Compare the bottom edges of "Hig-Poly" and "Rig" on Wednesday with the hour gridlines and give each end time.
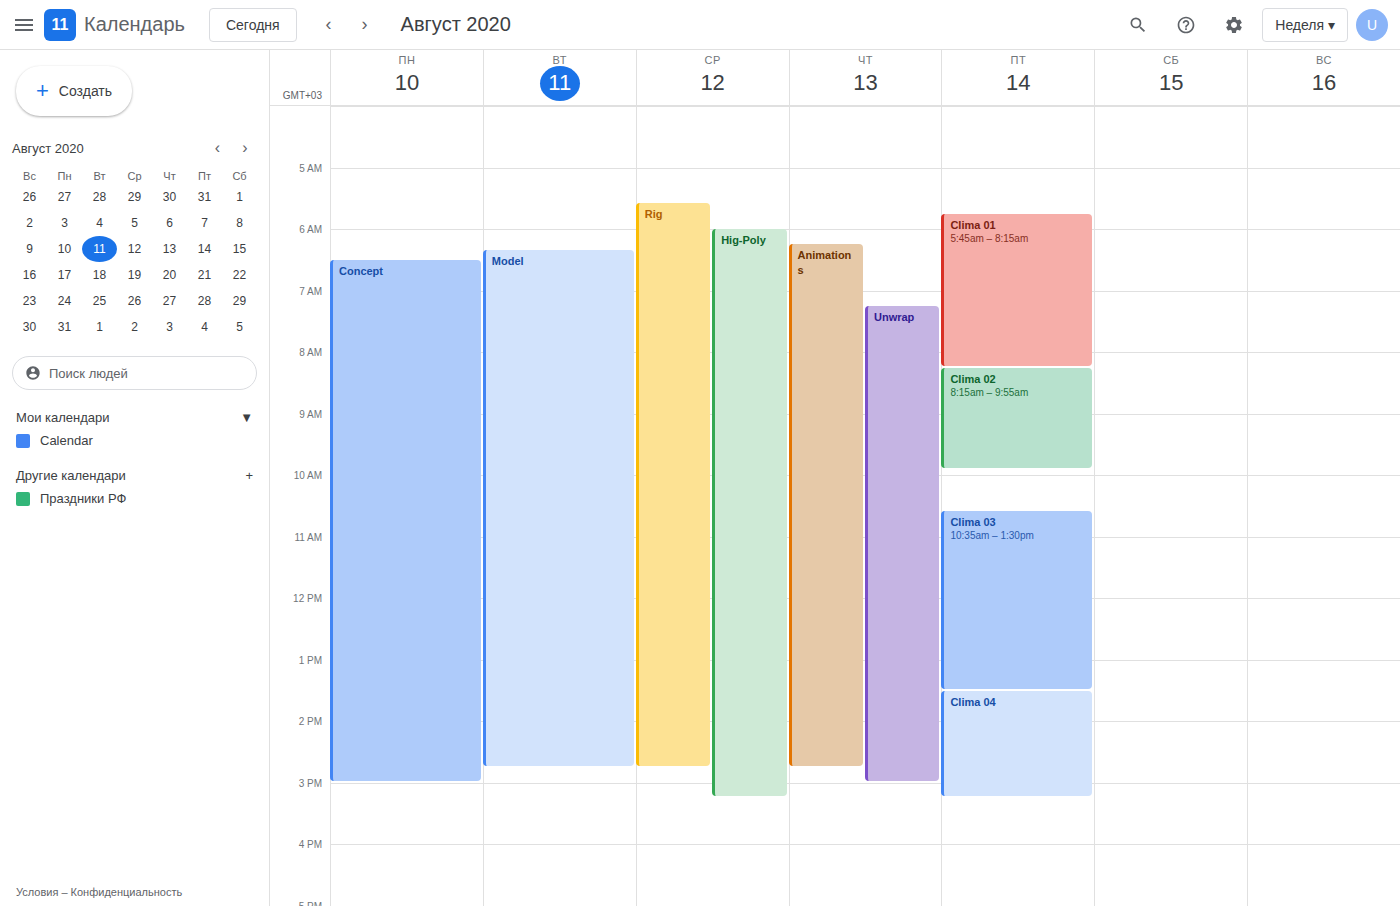
"Hig-Poly": 3:15 PM, neither: a quarter of the way from the 3 PM line to the 4 PM line. "Rig": 2:45 PM, neither: three quarters of the way from the 2 PM line to the 3 PM line.